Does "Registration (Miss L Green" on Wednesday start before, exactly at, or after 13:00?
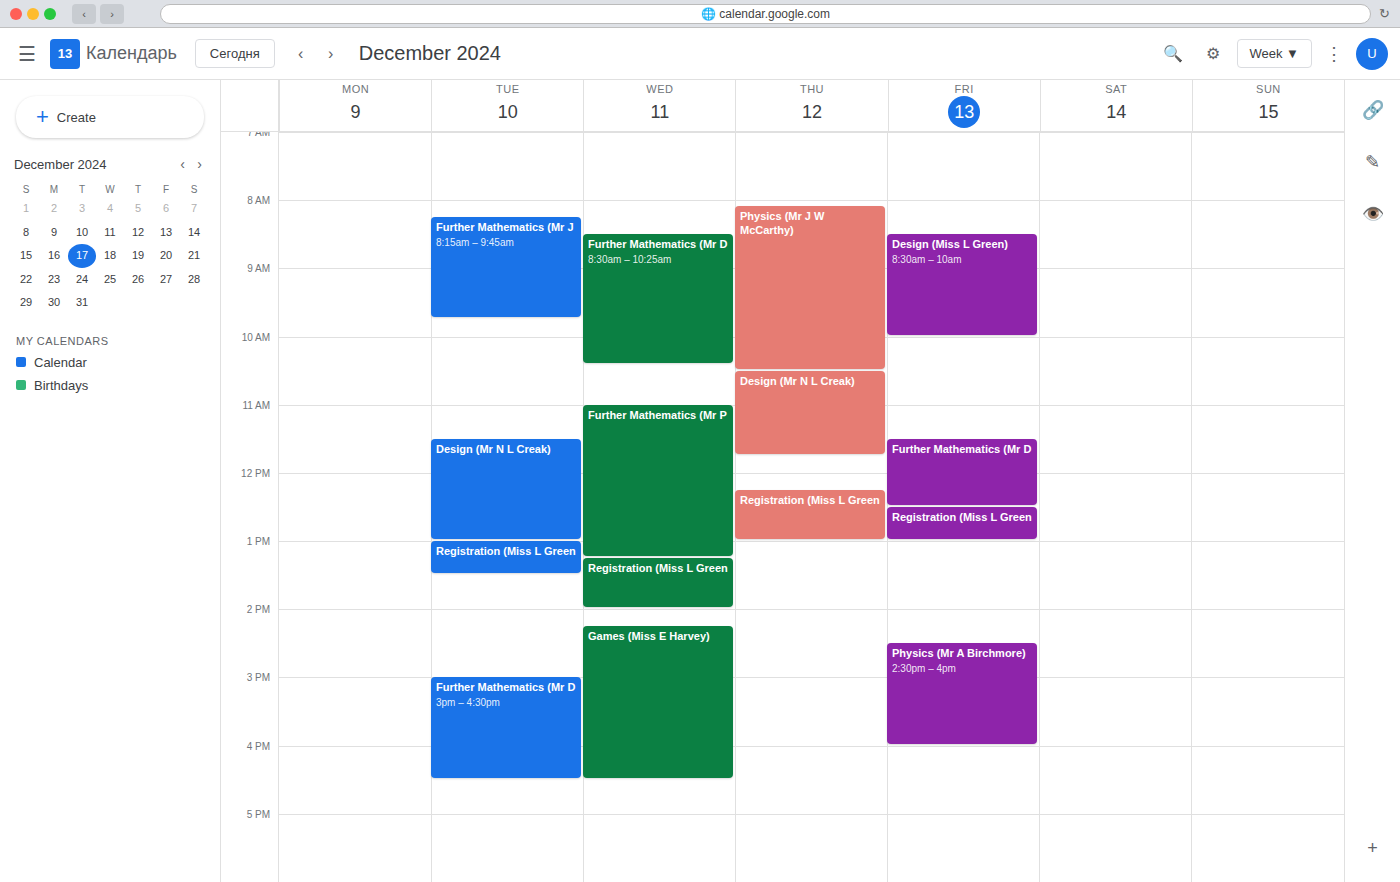
13:15 -- after 13:00, 15 minutes below the 13:00 line.